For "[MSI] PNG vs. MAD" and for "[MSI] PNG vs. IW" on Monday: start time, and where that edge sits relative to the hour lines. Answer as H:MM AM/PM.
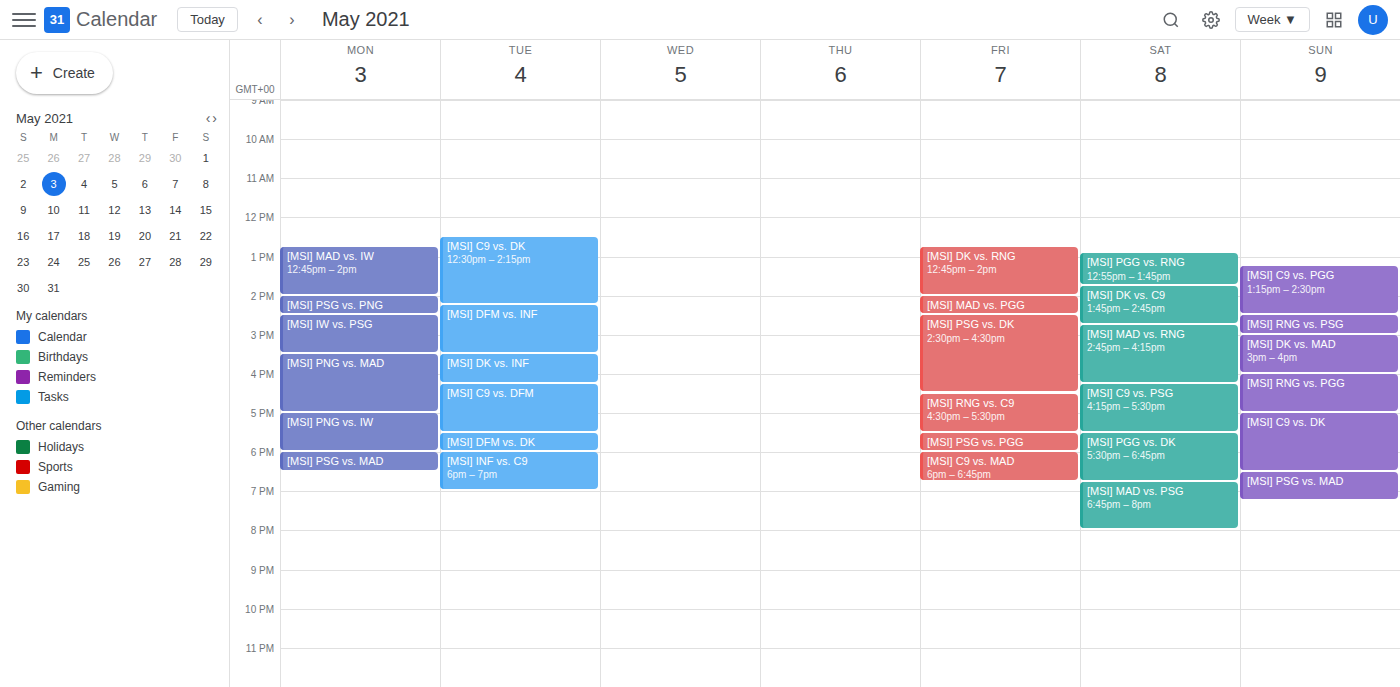
"[MSI] PNG vs. MAD": 3:30 PM, halfway between the 3 PM and 4 PM lines. "[MSI] PNG vs. IW": 5:00 PM, exactly on the 5 PM line.